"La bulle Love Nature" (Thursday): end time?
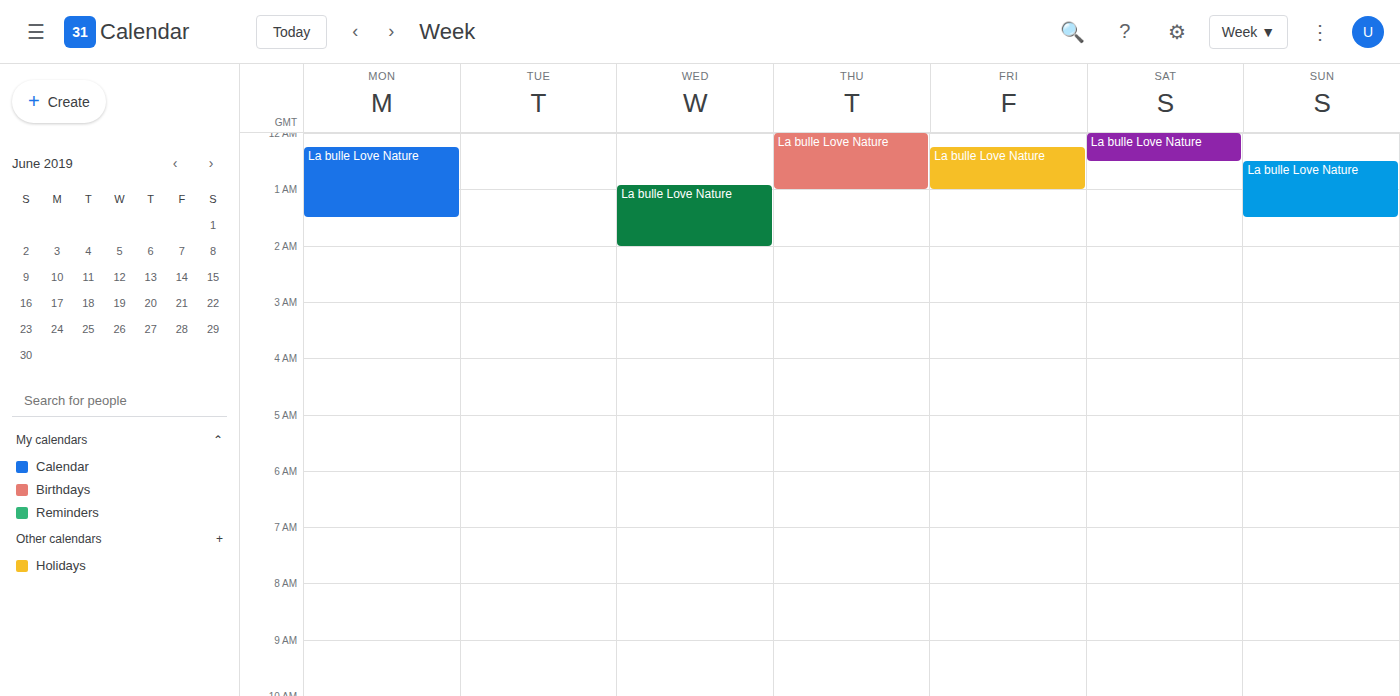
1:00 AM